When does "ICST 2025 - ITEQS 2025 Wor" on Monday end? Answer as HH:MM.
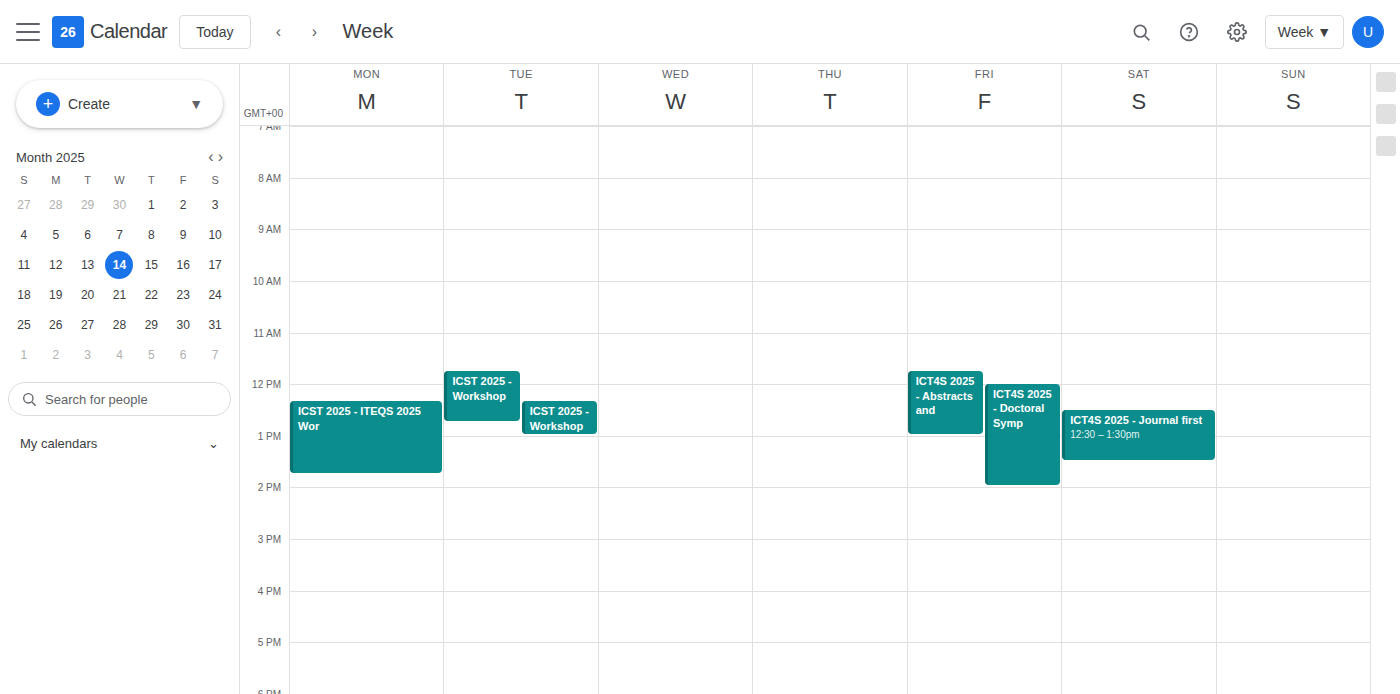
13:45